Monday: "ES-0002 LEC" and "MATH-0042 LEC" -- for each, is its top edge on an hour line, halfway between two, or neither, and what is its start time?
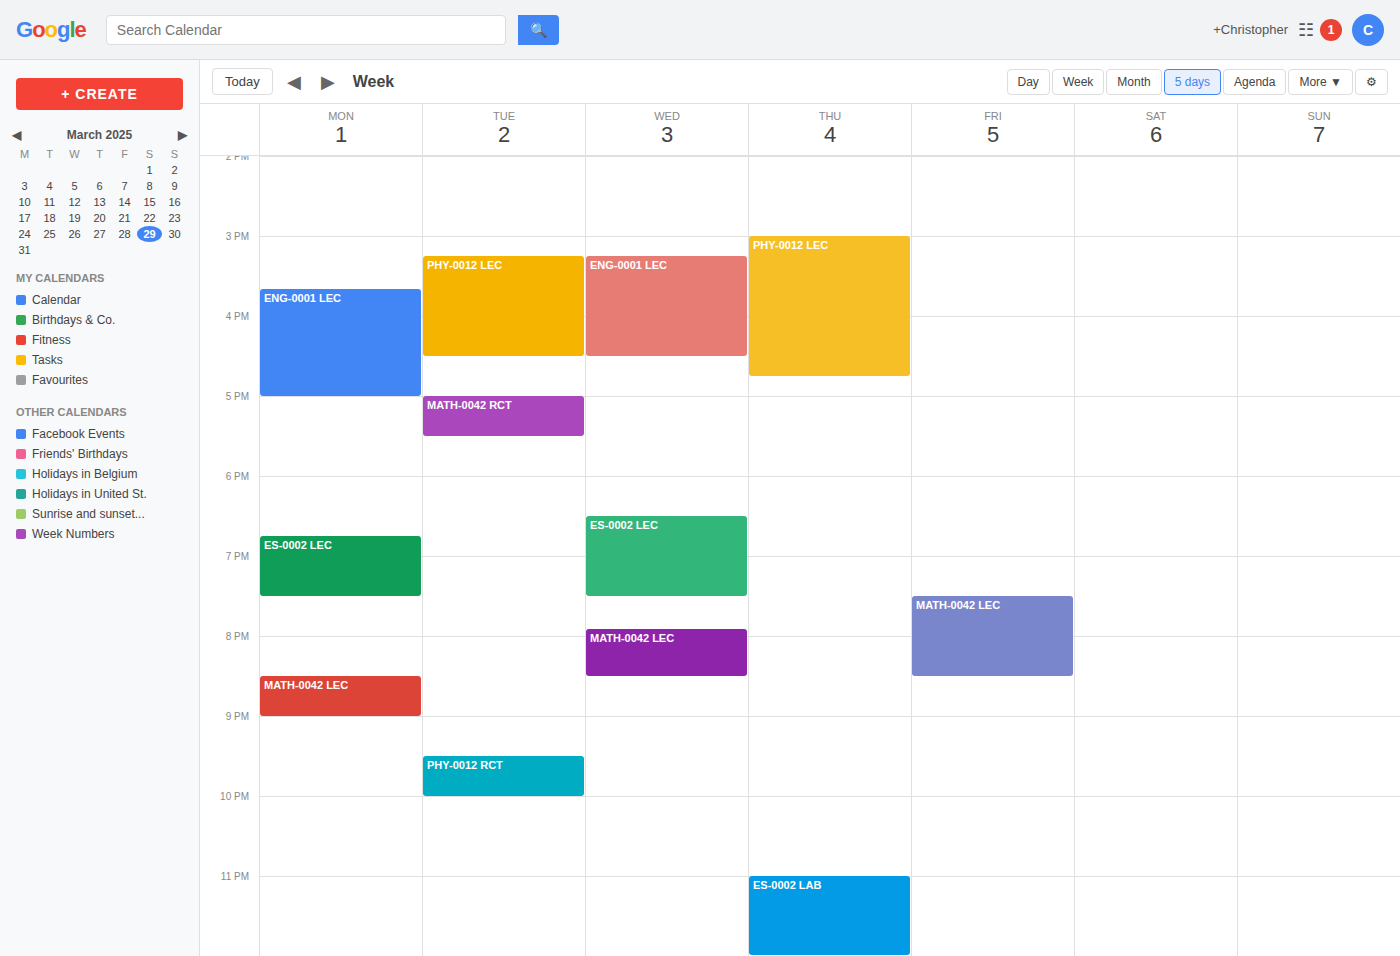
"ES-0002 LEC": 6:45 PM, neither: three quarters of the way from the 6 PM line to the 7 PM line. "MATH-0042 LEC": 8:30 PM, halfway between the 8 PM and 9 PM lines.